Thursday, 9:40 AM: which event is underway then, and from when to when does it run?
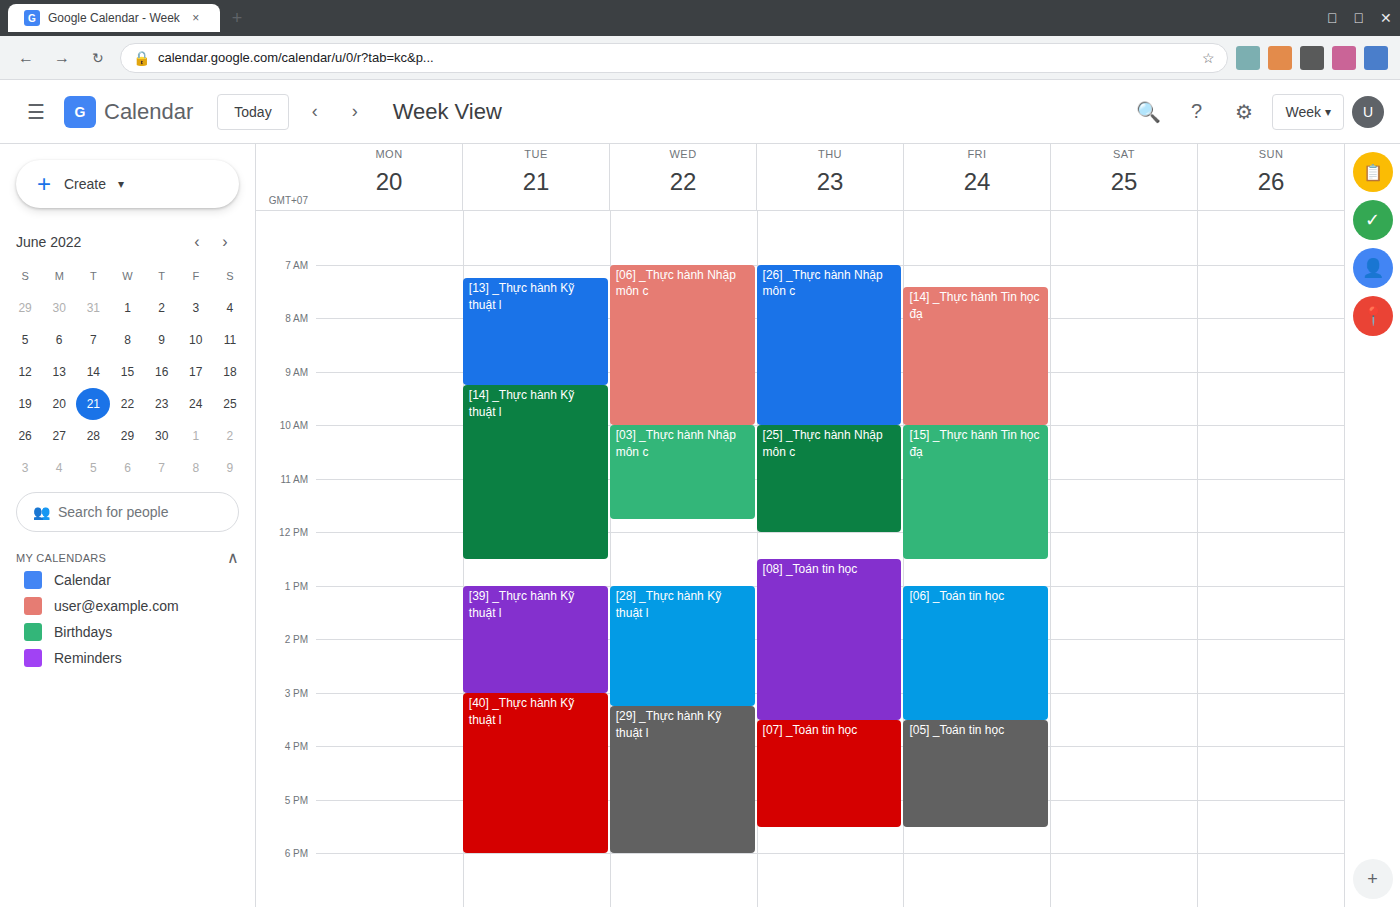
"[26] _Thực hành Nhập môn c", 7:00 AM to 10:00 AM